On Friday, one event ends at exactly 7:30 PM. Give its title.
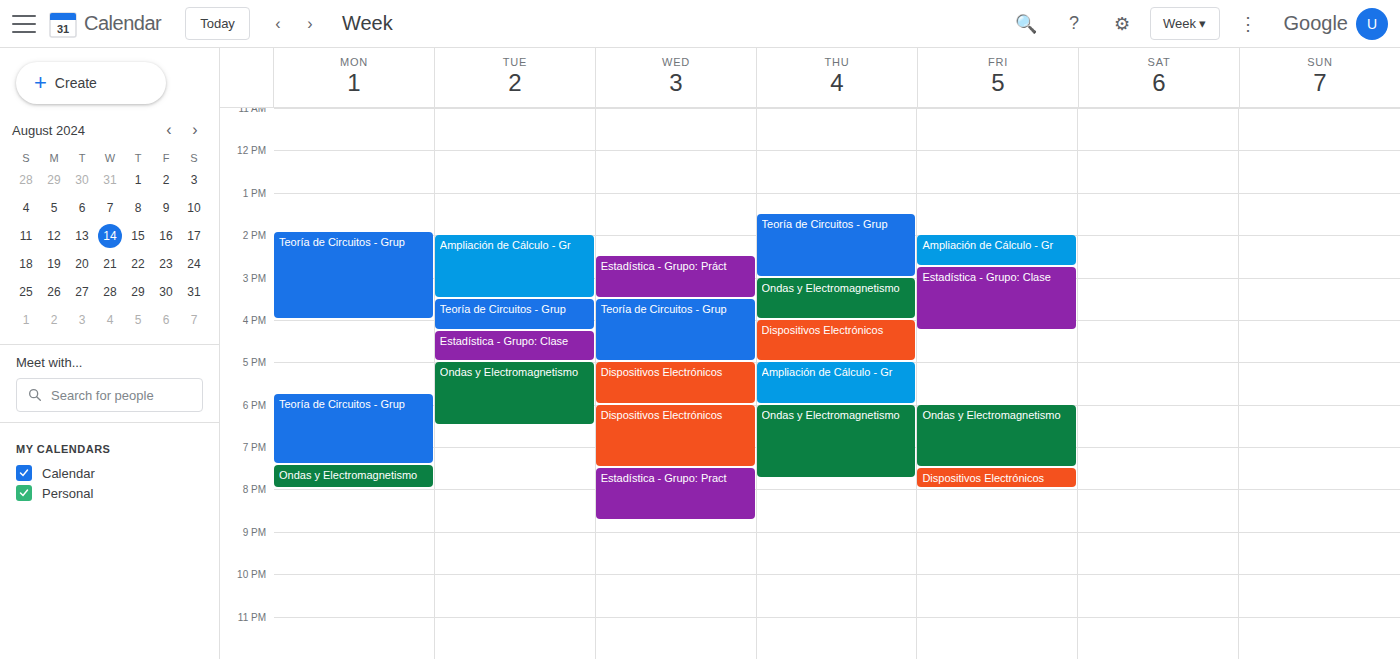
"Ondas y Electromagnetismo"